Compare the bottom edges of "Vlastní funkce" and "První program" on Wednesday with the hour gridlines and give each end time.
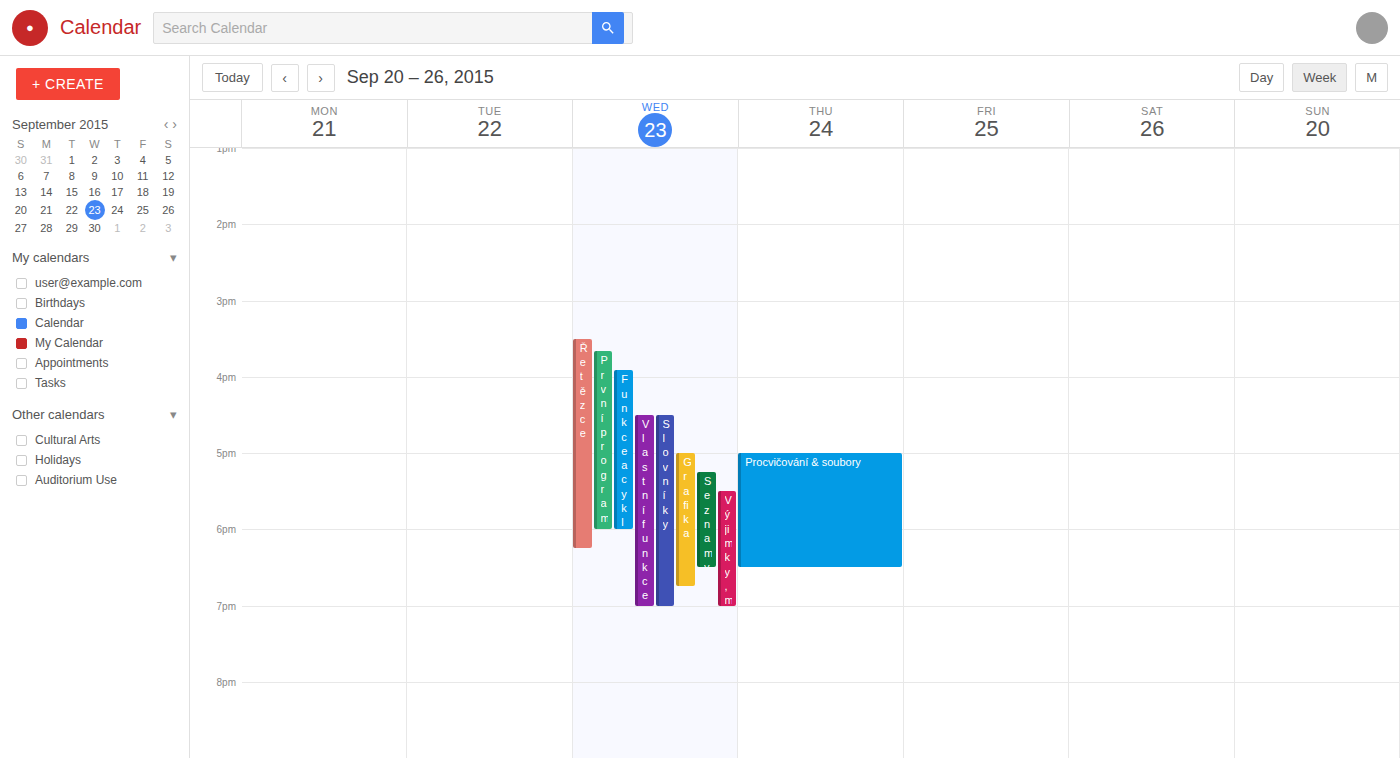
"Vlastní funkce": 7:00 PM, exactly on the 7 PM line. "První program": 6:00 PM, exactly on the 6 PM line.